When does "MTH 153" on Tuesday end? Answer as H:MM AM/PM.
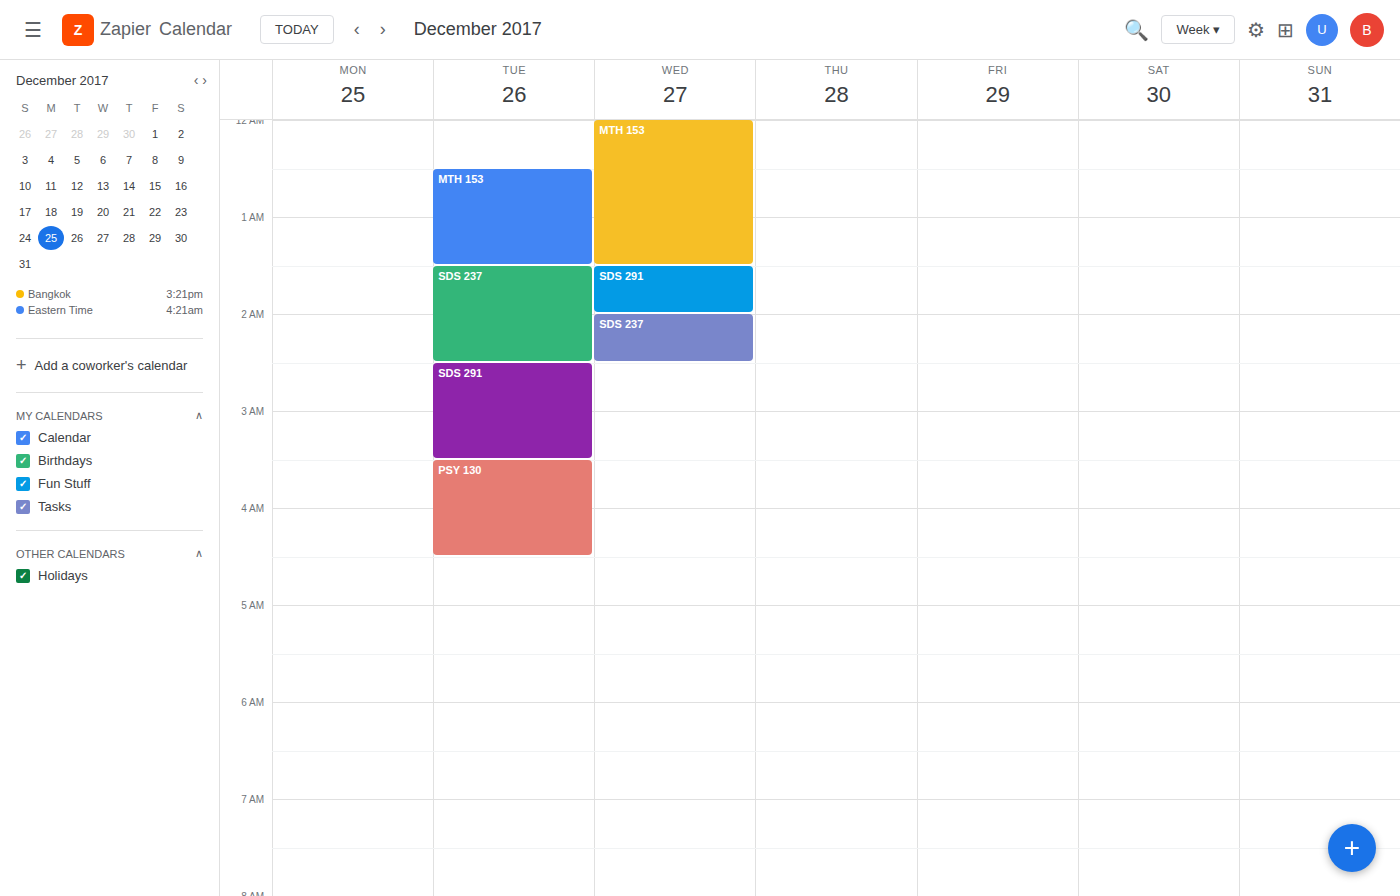
1:30 AM